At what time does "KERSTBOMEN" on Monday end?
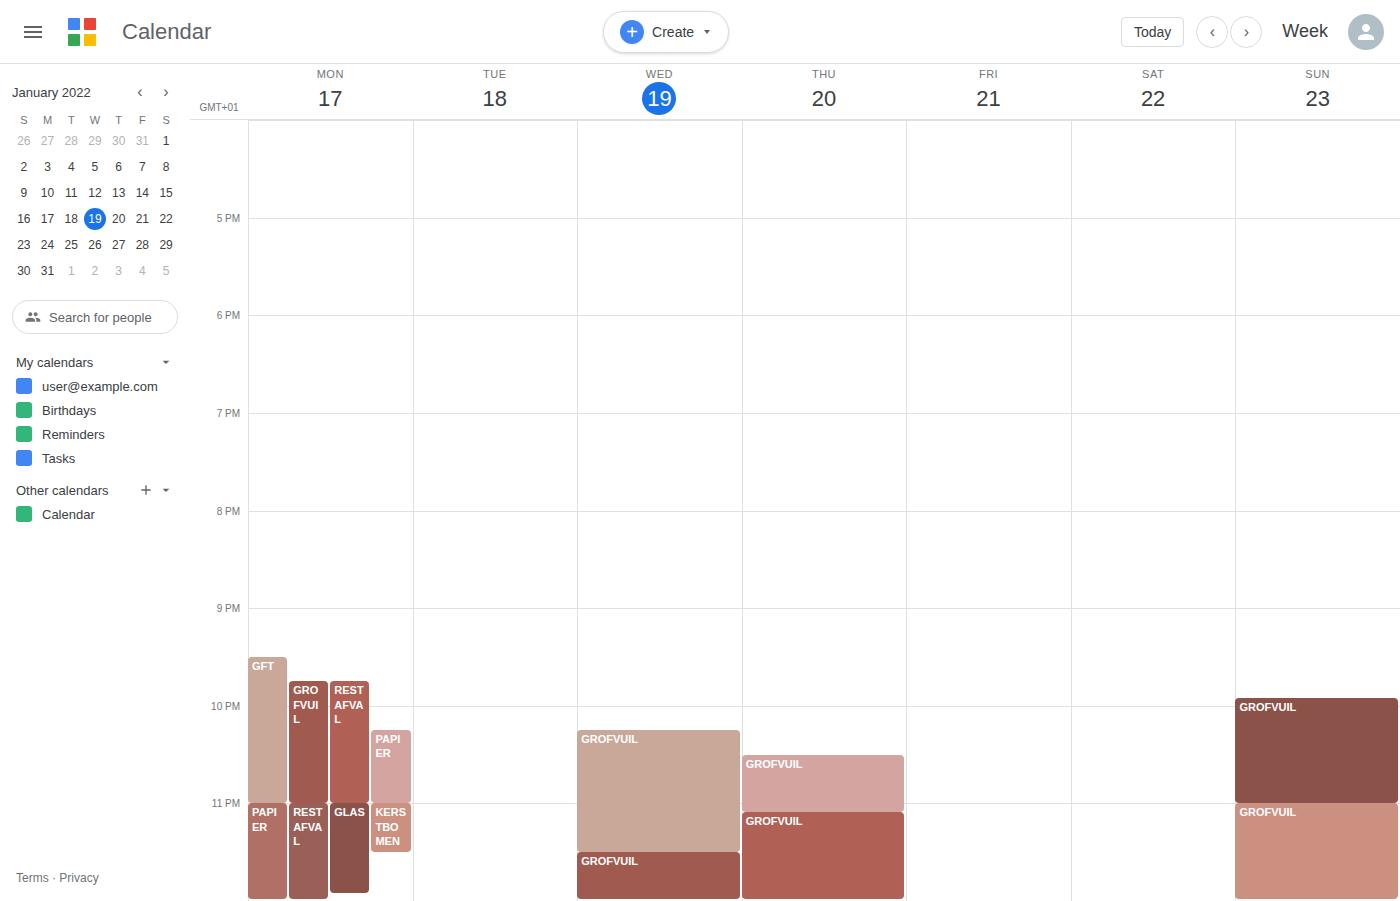
23:30